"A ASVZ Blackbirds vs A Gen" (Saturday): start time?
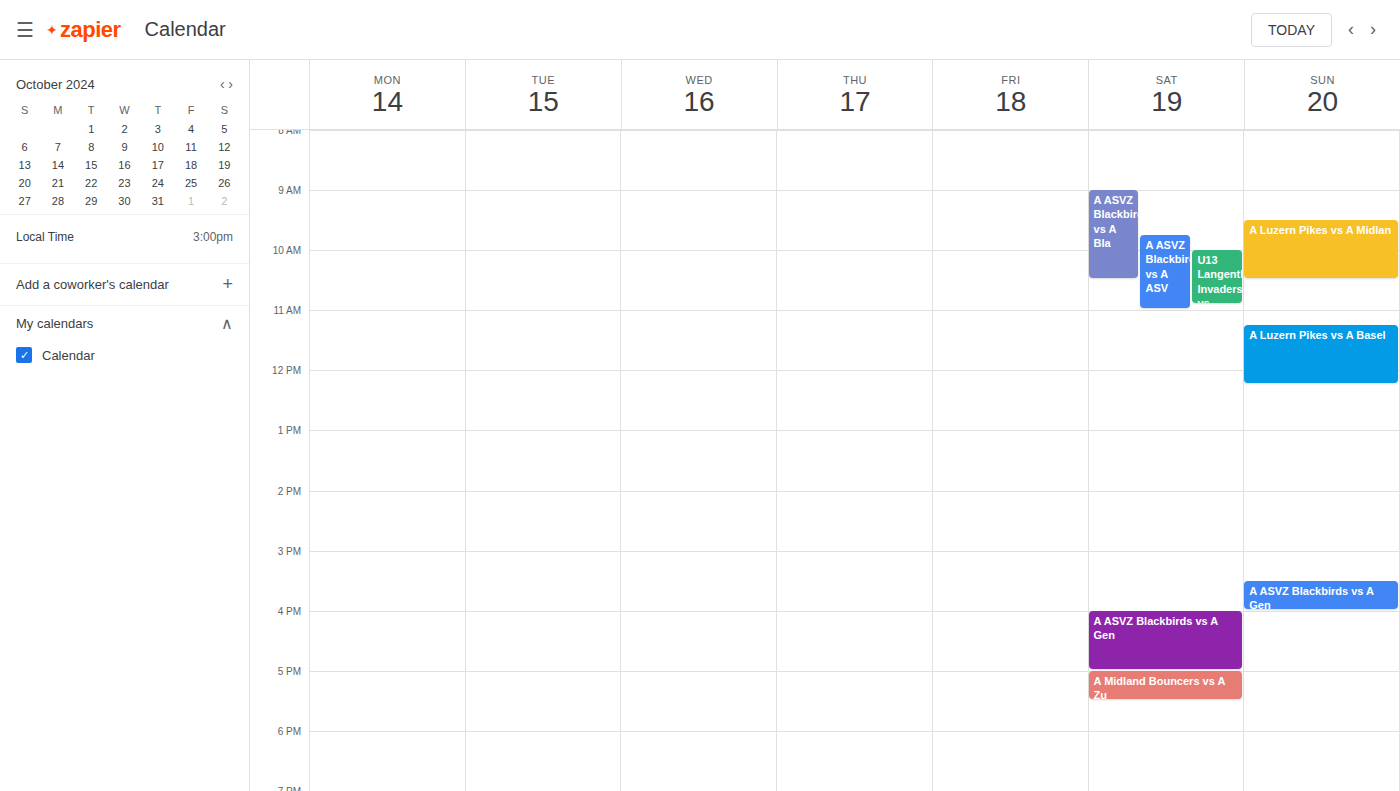
4:00 PM